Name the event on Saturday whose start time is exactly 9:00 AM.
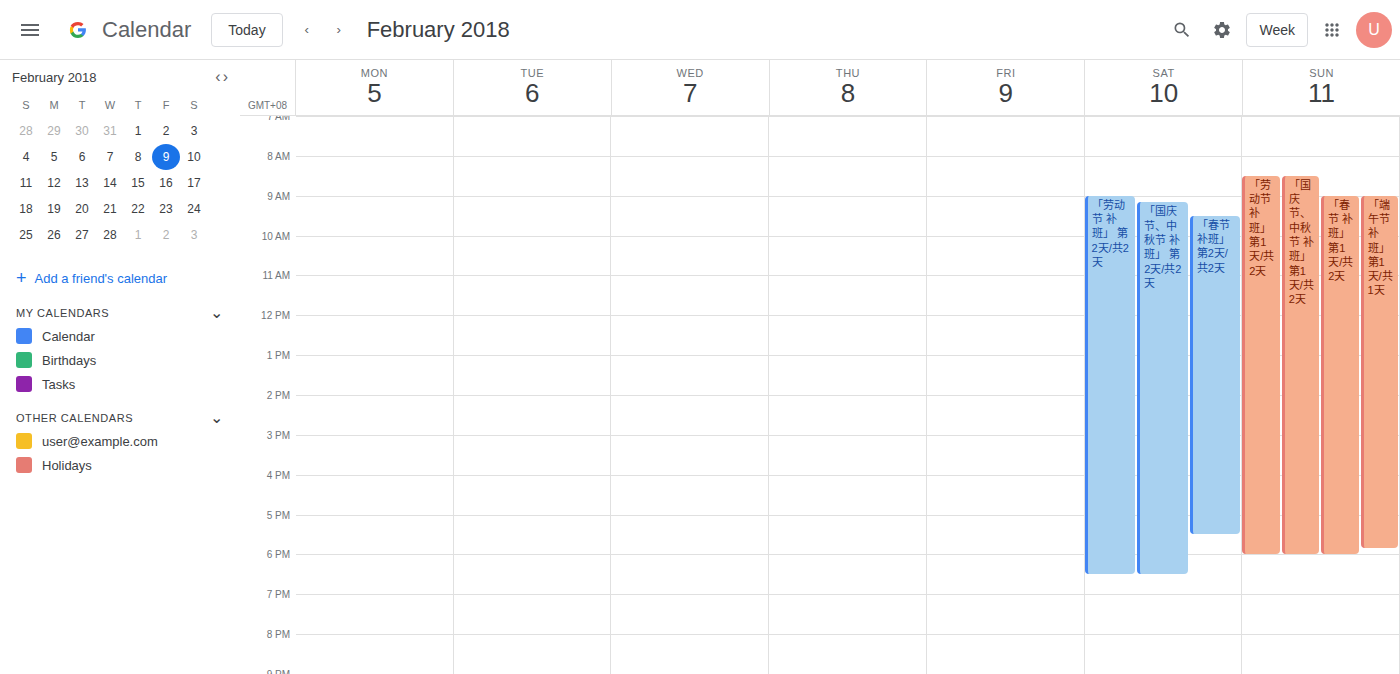
"「劳动节 补班」 第2天/共2天"